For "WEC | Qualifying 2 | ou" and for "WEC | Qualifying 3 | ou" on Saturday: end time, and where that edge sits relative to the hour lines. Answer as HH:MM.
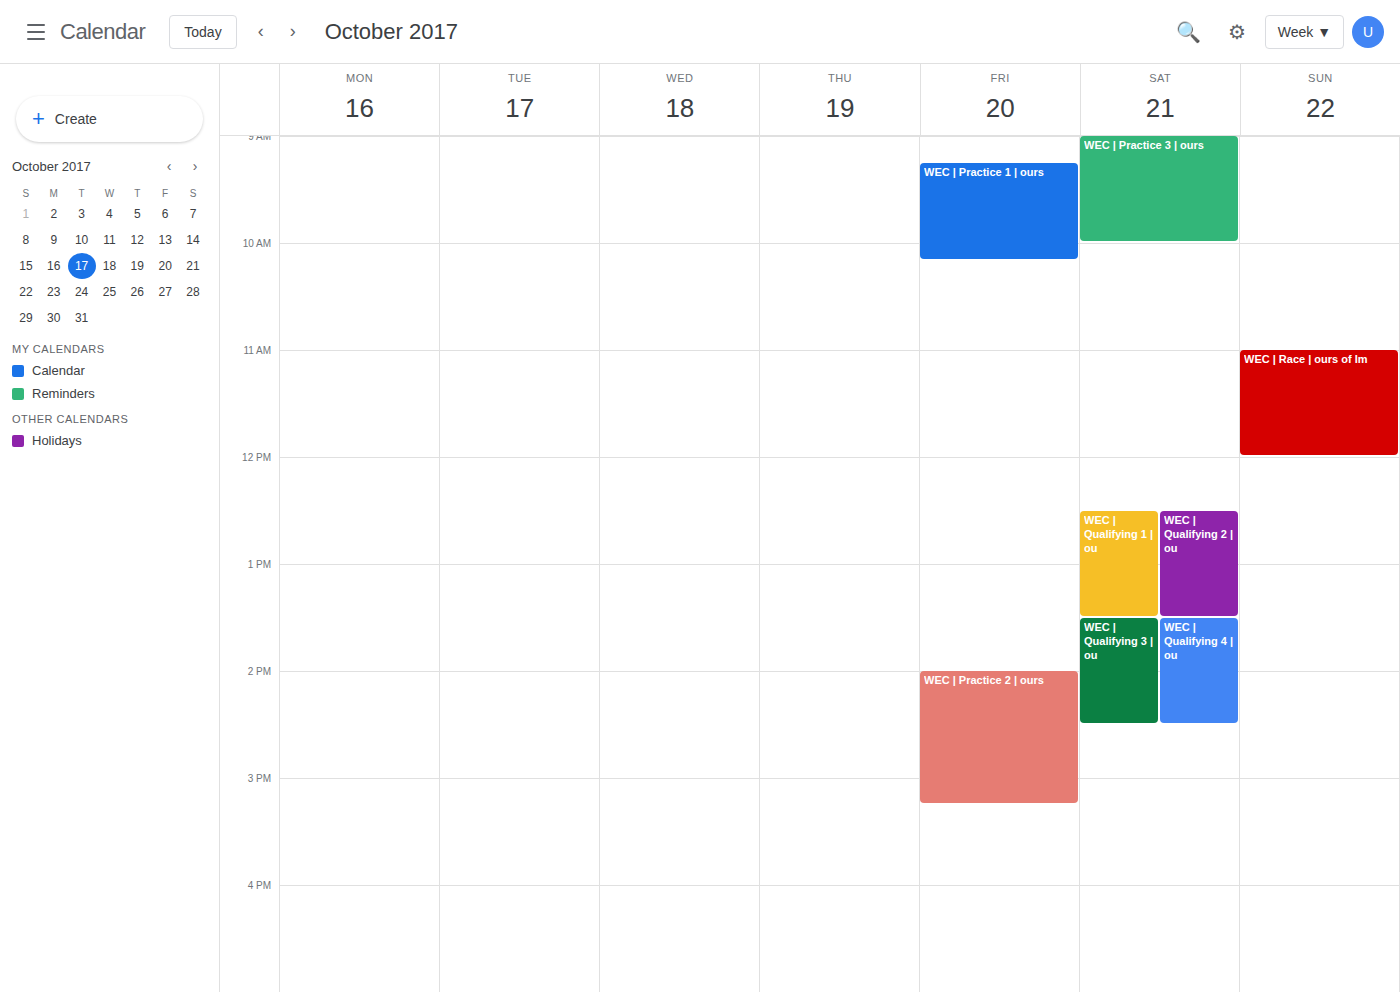
"WEC | Qualifying 2 | ou": 13:30, halfway between the 13:00 and 14:00 lines. "WEC | Qualifying 3 | ou": 14:30, halfway between the 14:00 and 15:00 lines.